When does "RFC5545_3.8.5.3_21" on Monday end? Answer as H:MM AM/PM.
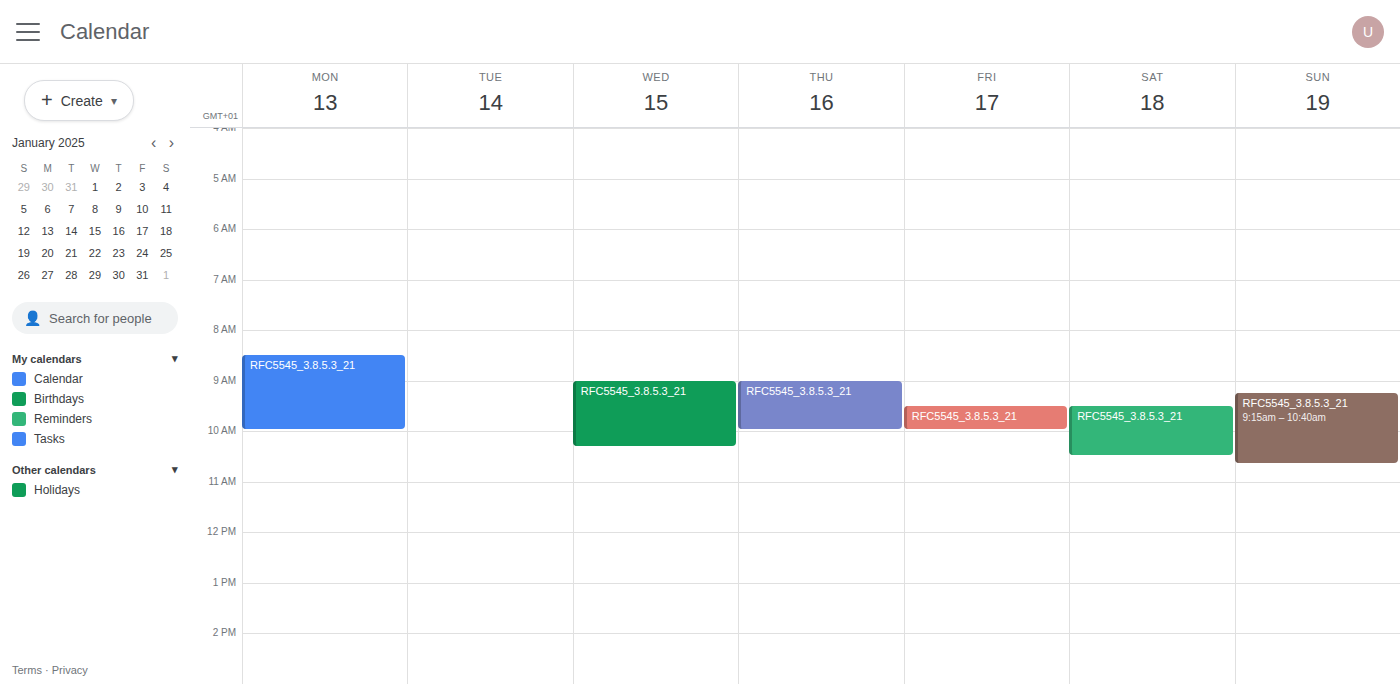
10:00 AM